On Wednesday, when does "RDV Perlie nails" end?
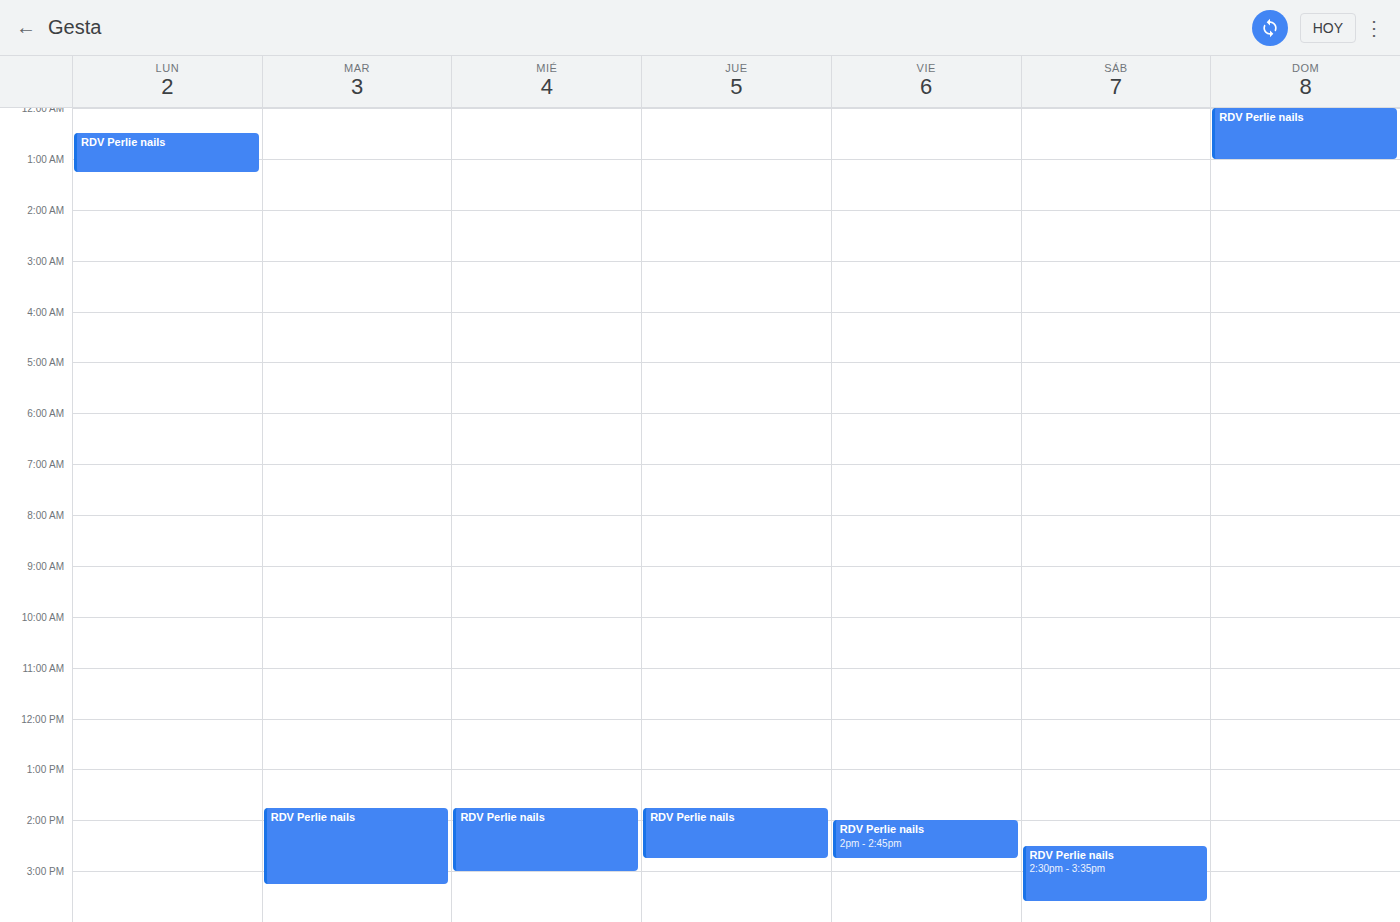
3:00 PM